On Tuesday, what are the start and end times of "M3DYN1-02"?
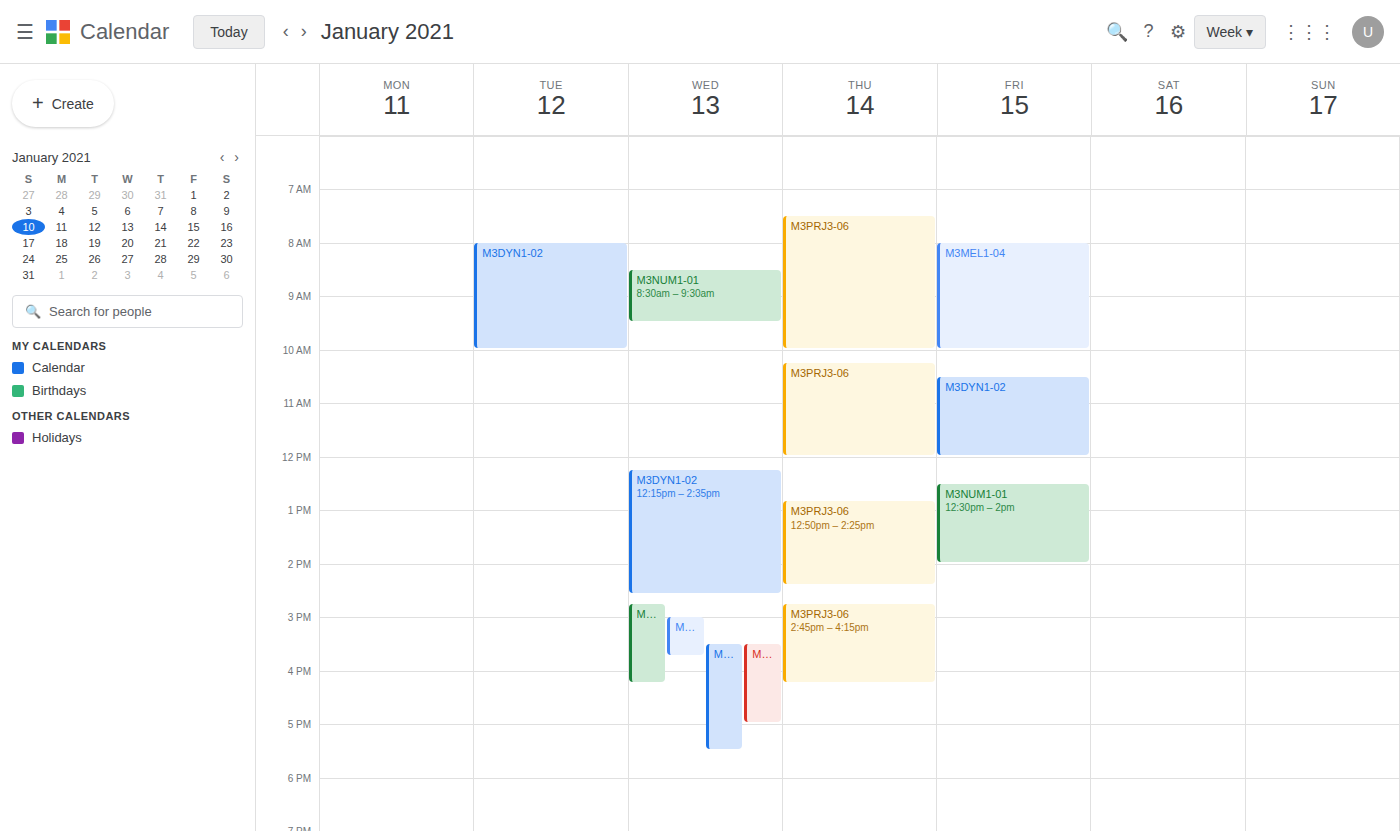
8:00 AM to 10:00 AM